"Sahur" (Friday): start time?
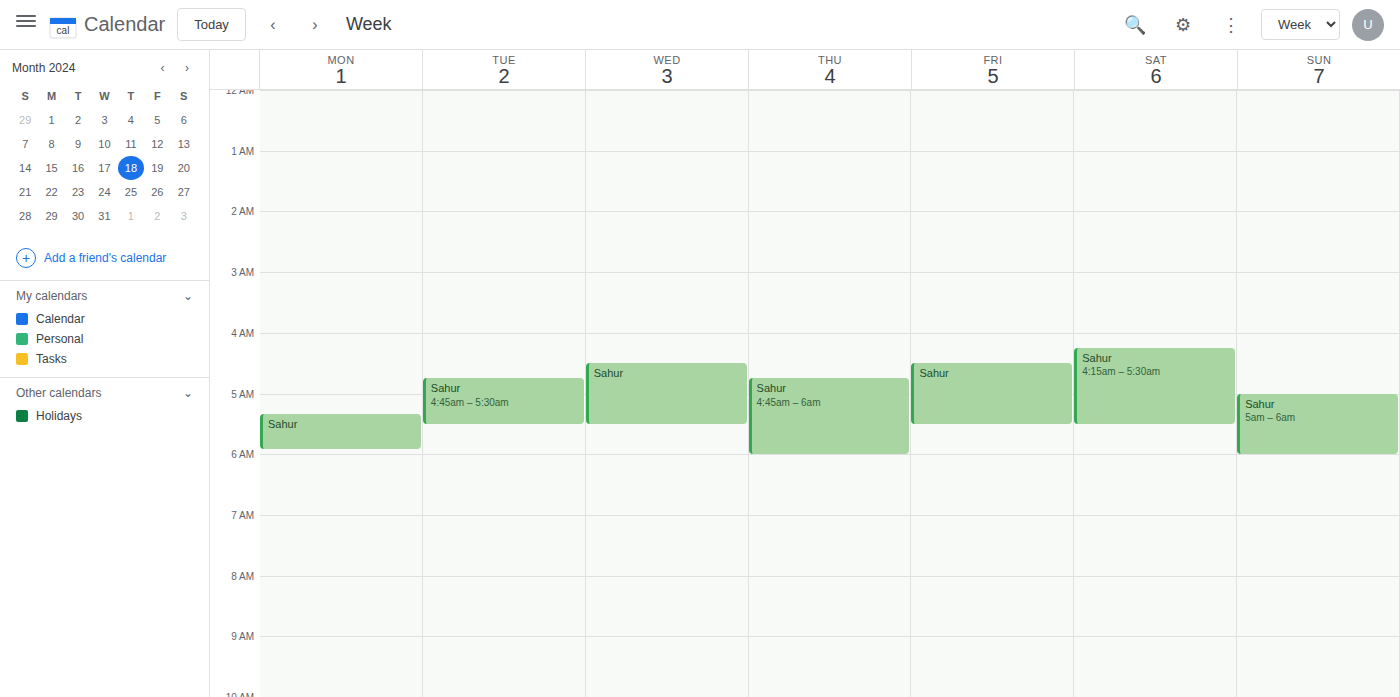
4:30 AM